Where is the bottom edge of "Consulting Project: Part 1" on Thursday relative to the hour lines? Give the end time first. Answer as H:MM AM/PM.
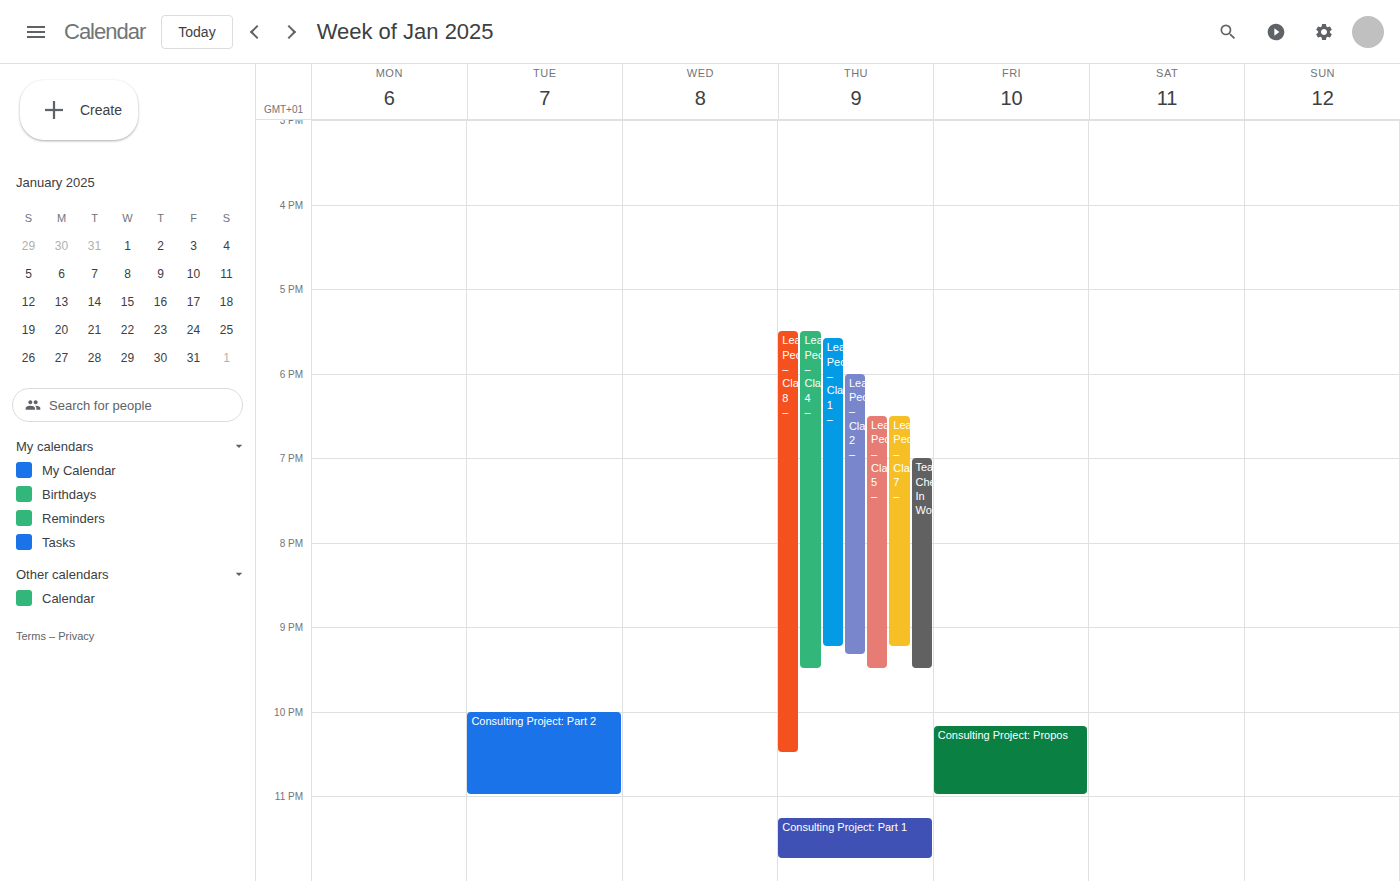
11:45 PM -- neither: three quarters of the way from the 11 PM line to the 12 AM line.